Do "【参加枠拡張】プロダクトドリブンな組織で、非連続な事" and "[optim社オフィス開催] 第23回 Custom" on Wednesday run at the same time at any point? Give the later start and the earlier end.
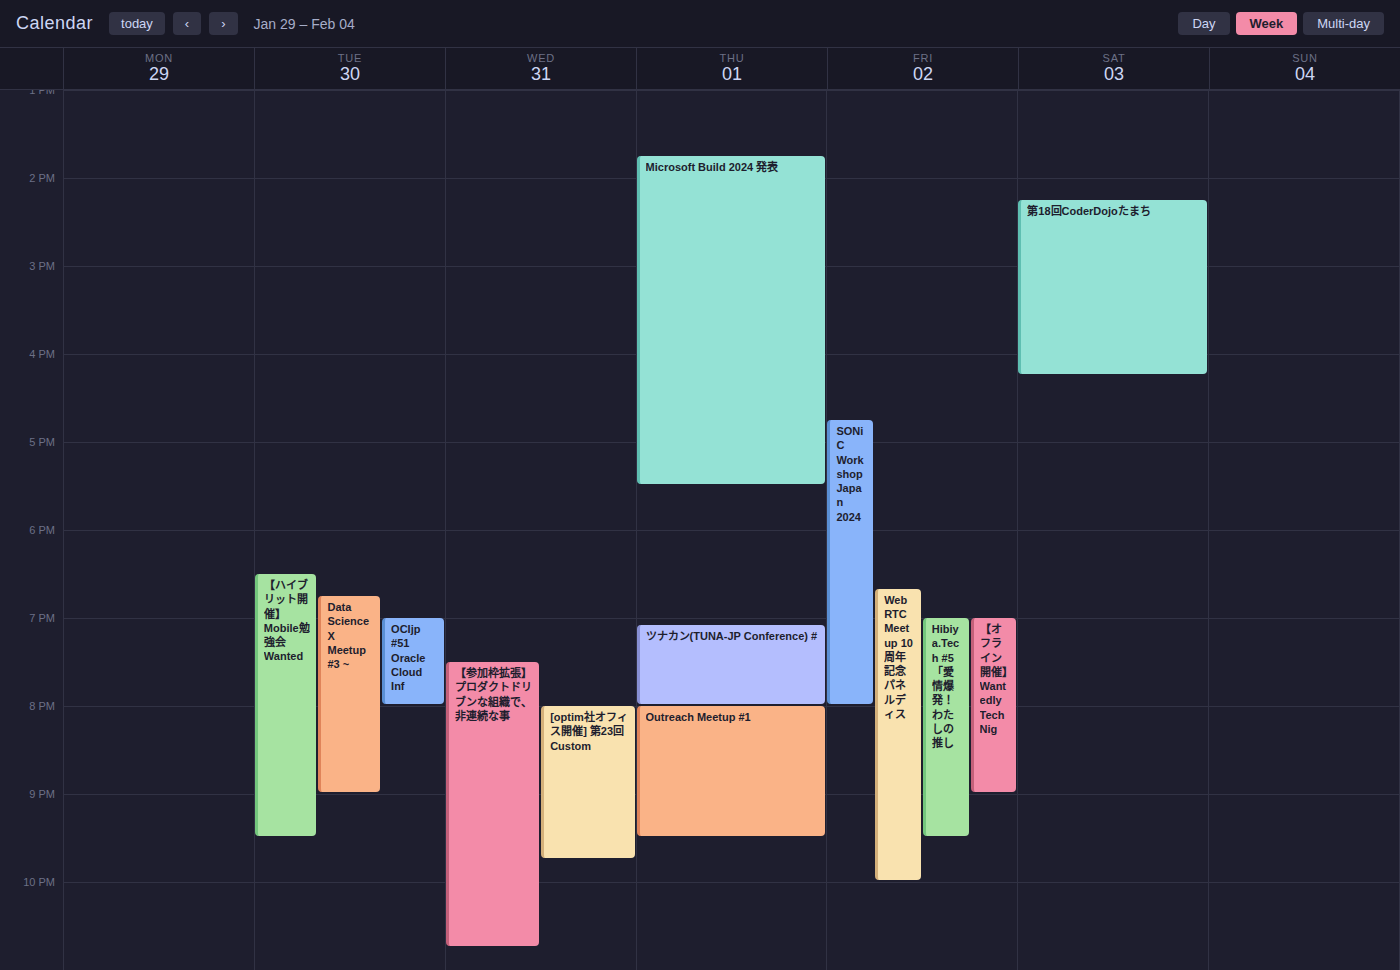
"[optim社オフィス開催] 第23回 Custom" runs 20:00 to 21:45, inside "【参加枠拡張】プロダクトドリブンな組織で、非連続な事" -- they overlap.